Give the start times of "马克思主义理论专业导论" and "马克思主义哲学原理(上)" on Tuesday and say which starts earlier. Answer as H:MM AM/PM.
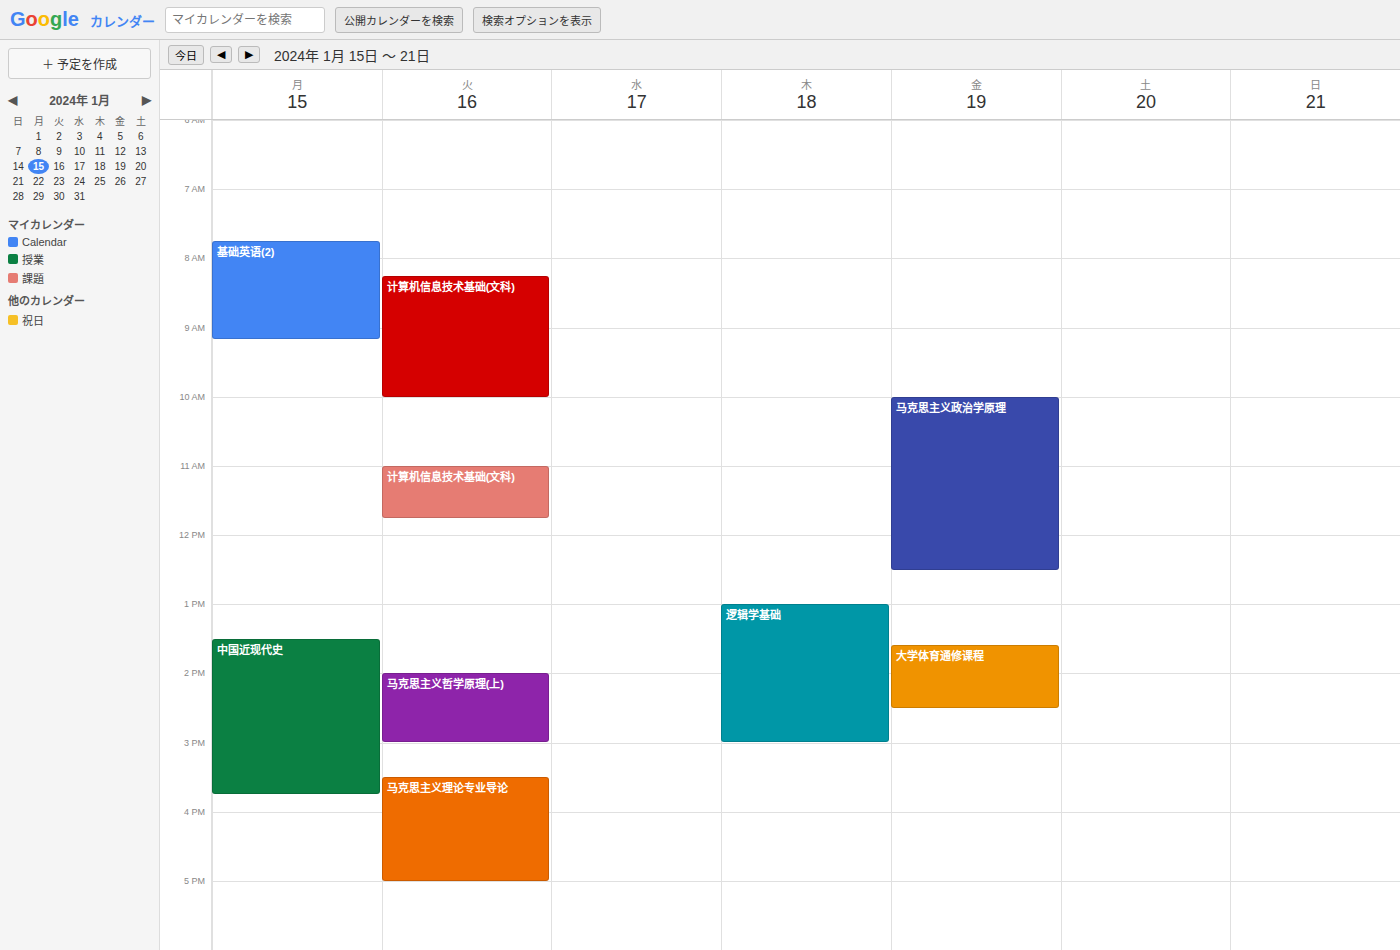
"马克思主义哲学原理(上)" 2:00 PM; "马克思主义理论专业导论" 3:30 PM.